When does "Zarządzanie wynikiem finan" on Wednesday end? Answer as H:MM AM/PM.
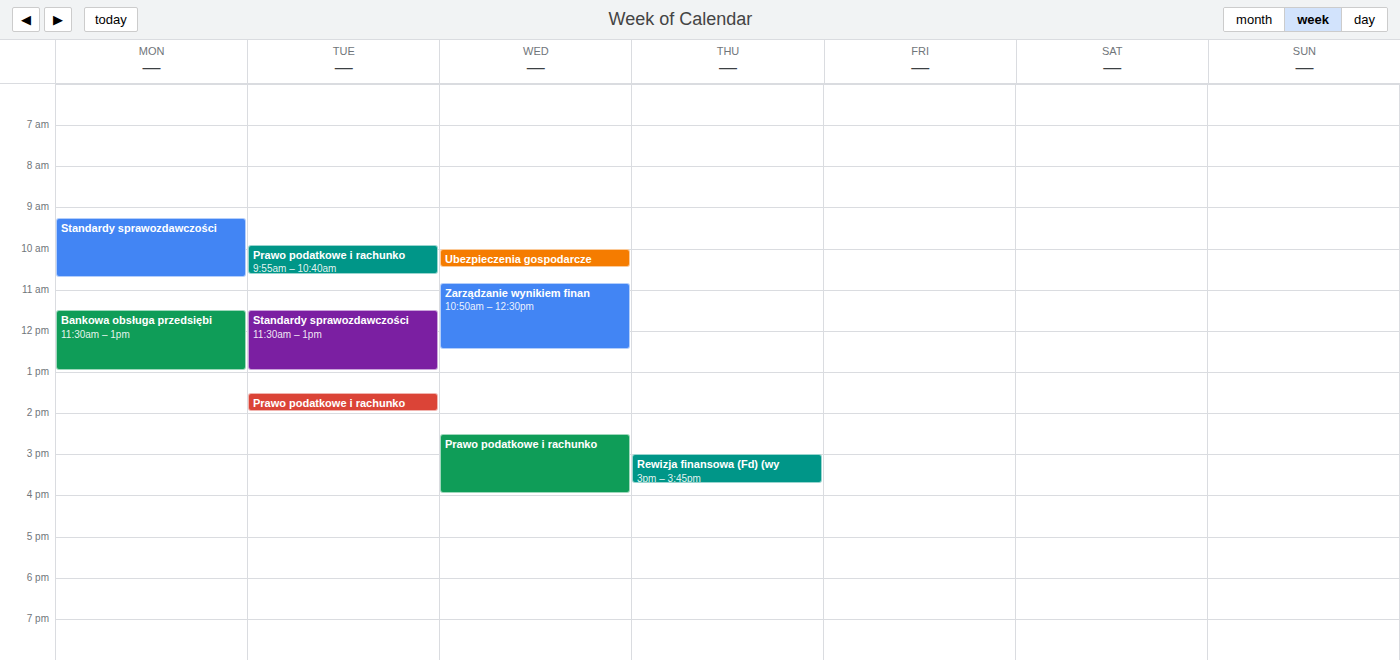
12:30 PM